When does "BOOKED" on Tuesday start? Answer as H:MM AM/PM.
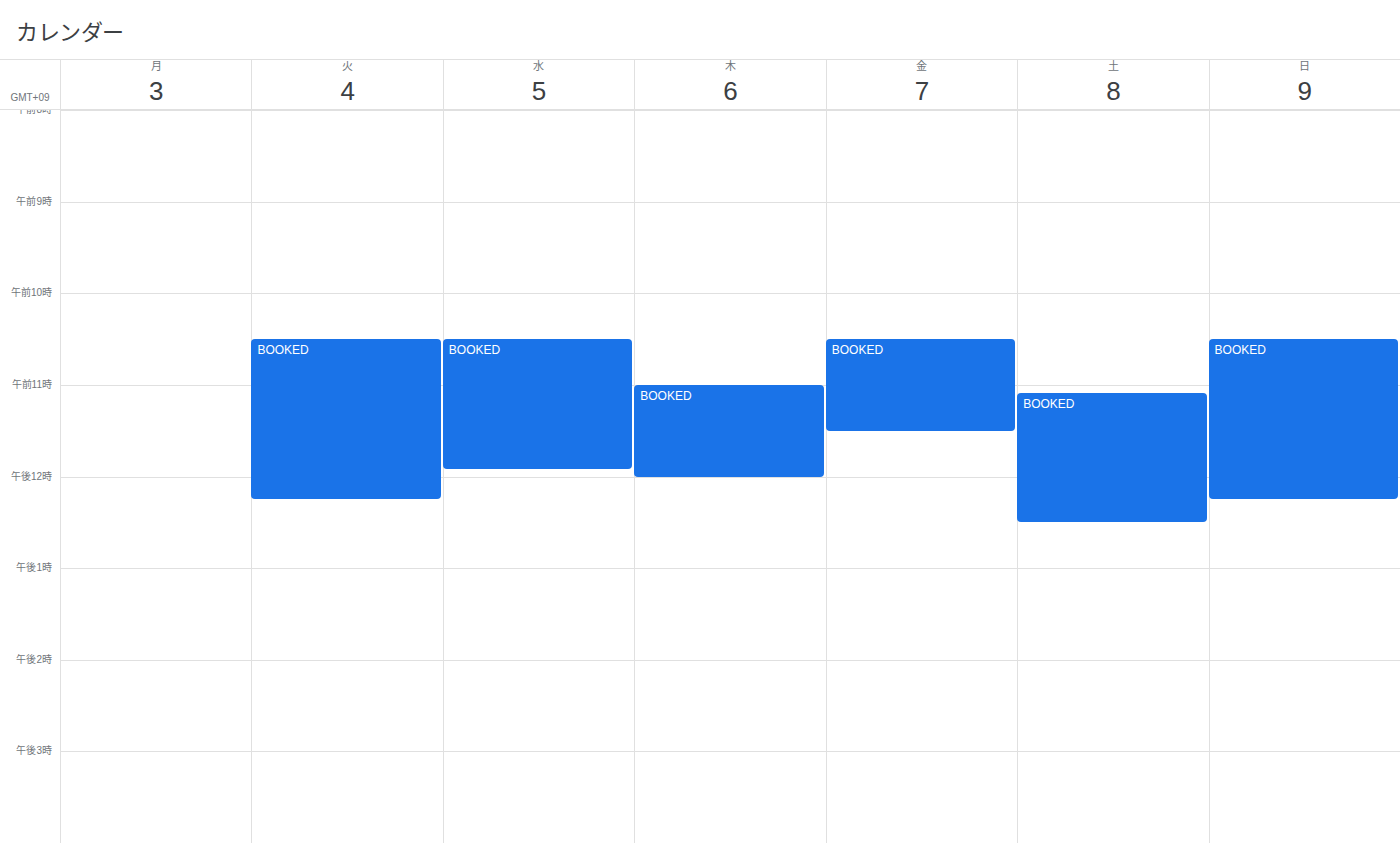
10:30 AM